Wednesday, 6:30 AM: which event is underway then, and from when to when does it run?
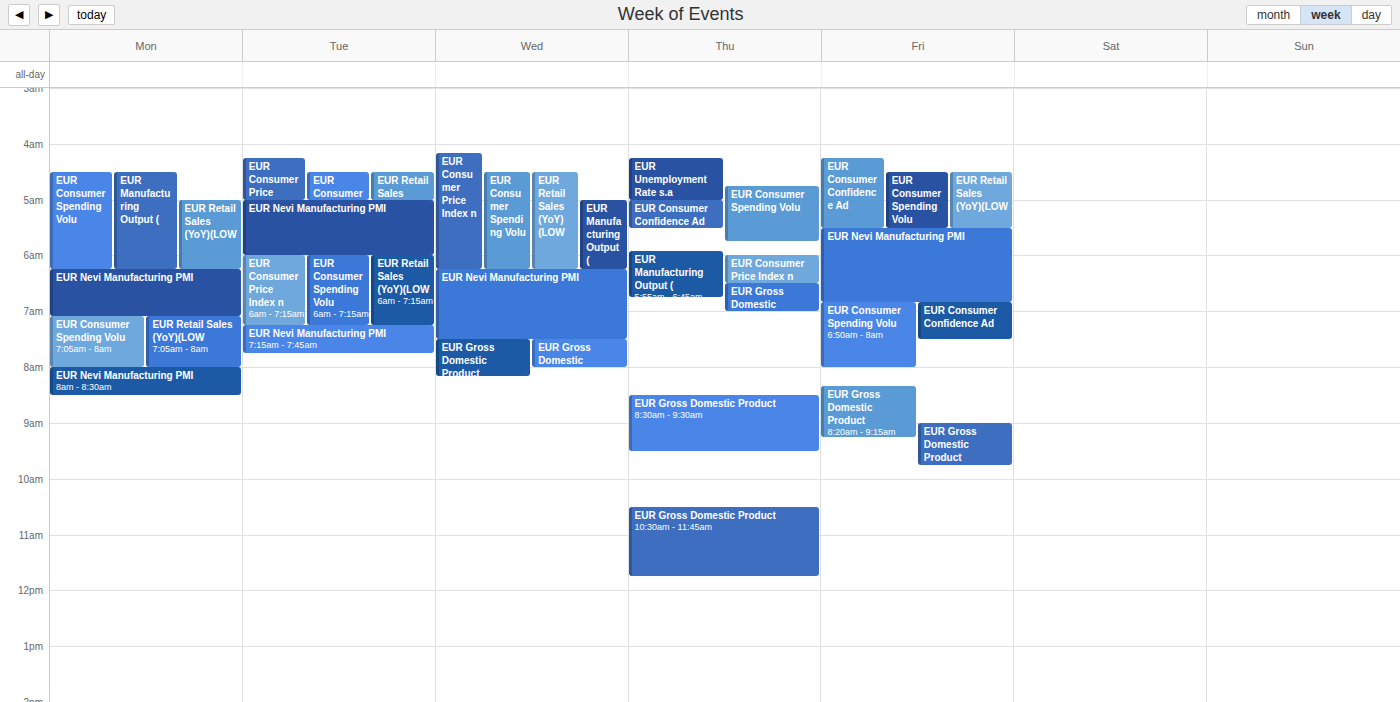
"EUR Nevi Manufacturing PMI", 6:15 AM to 7:30 AM